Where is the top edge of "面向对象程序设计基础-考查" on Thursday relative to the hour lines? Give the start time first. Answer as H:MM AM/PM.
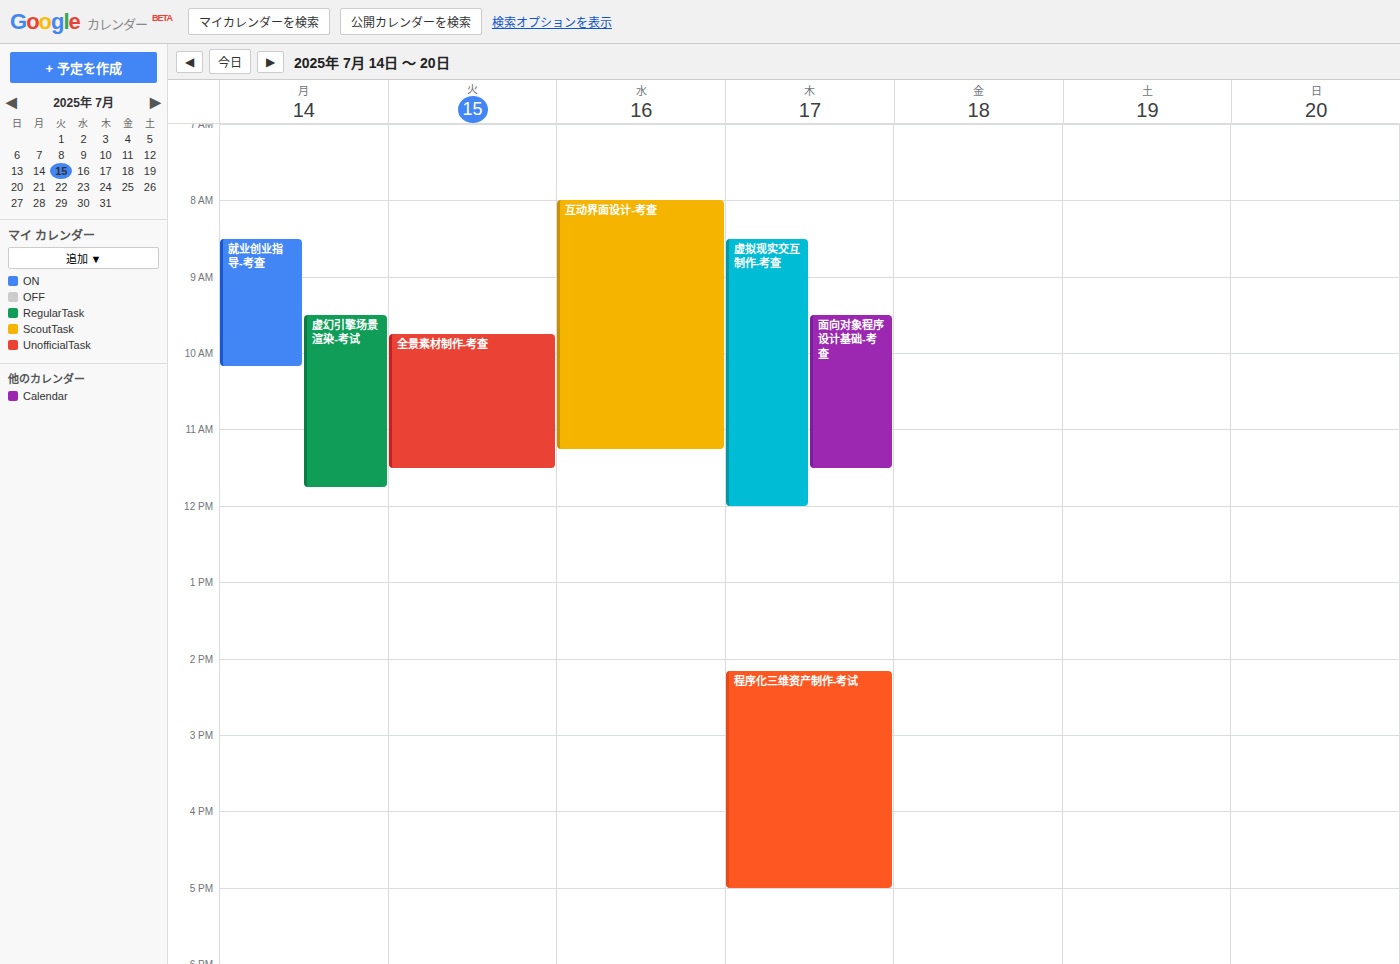
9:30 AM -- halfway between the 9 AM and 10 AM lines.